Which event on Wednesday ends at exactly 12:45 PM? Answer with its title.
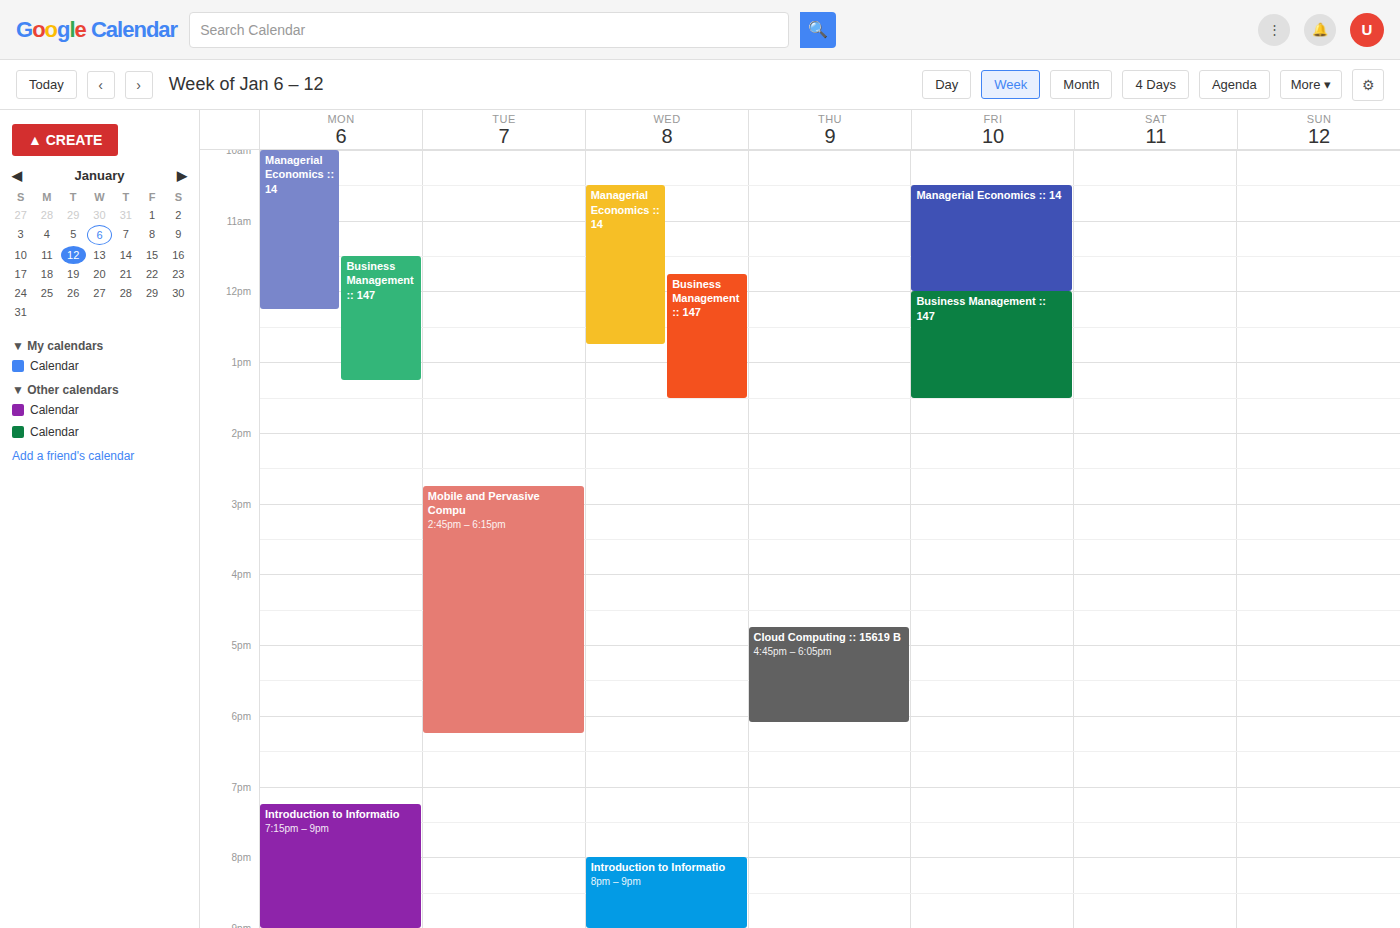
"Managerial Economics :: 14"